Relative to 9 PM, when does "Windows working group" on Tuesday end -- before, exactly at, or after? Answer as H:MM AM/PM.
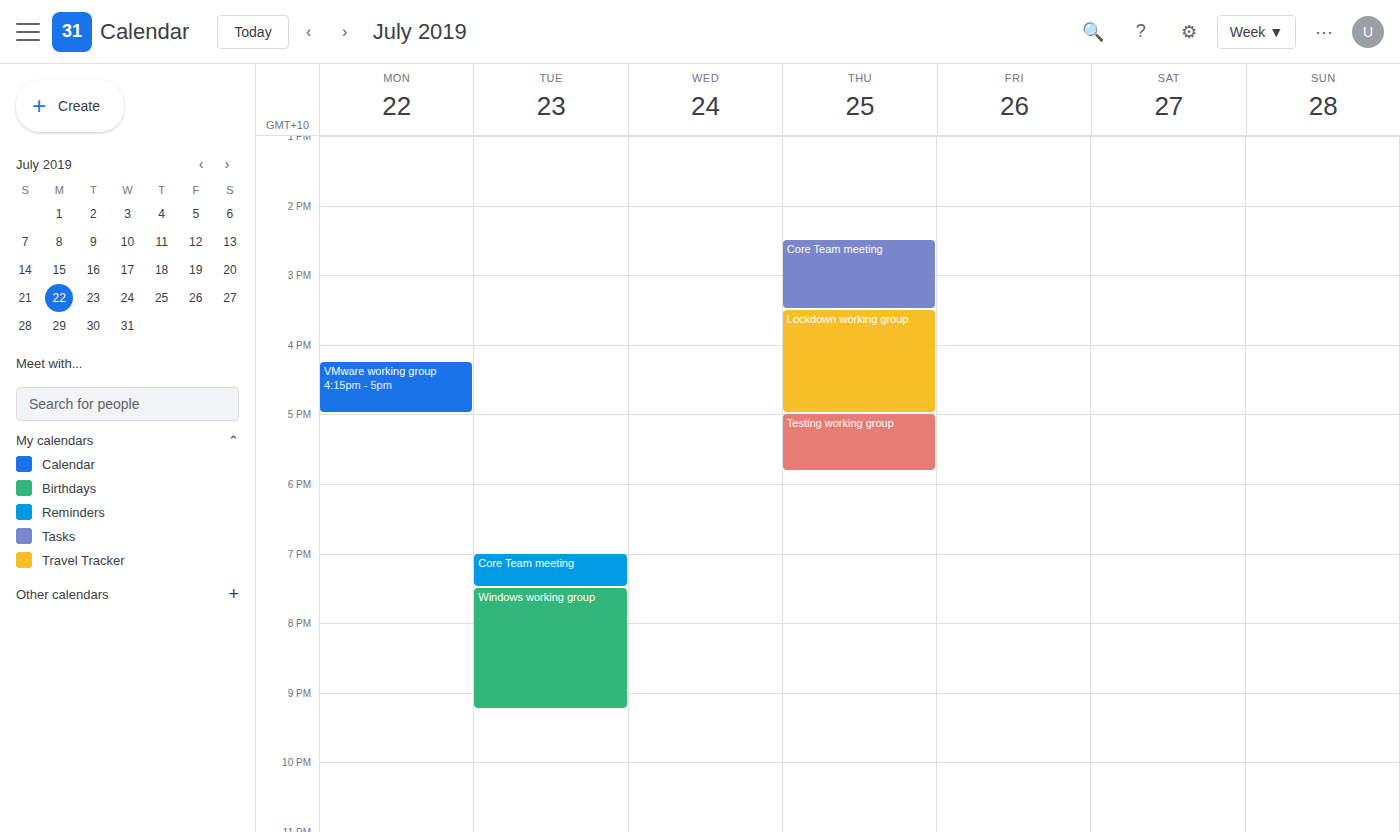
9:15 PM -- after 9 PM, 15 minutes below the 9 PM line.